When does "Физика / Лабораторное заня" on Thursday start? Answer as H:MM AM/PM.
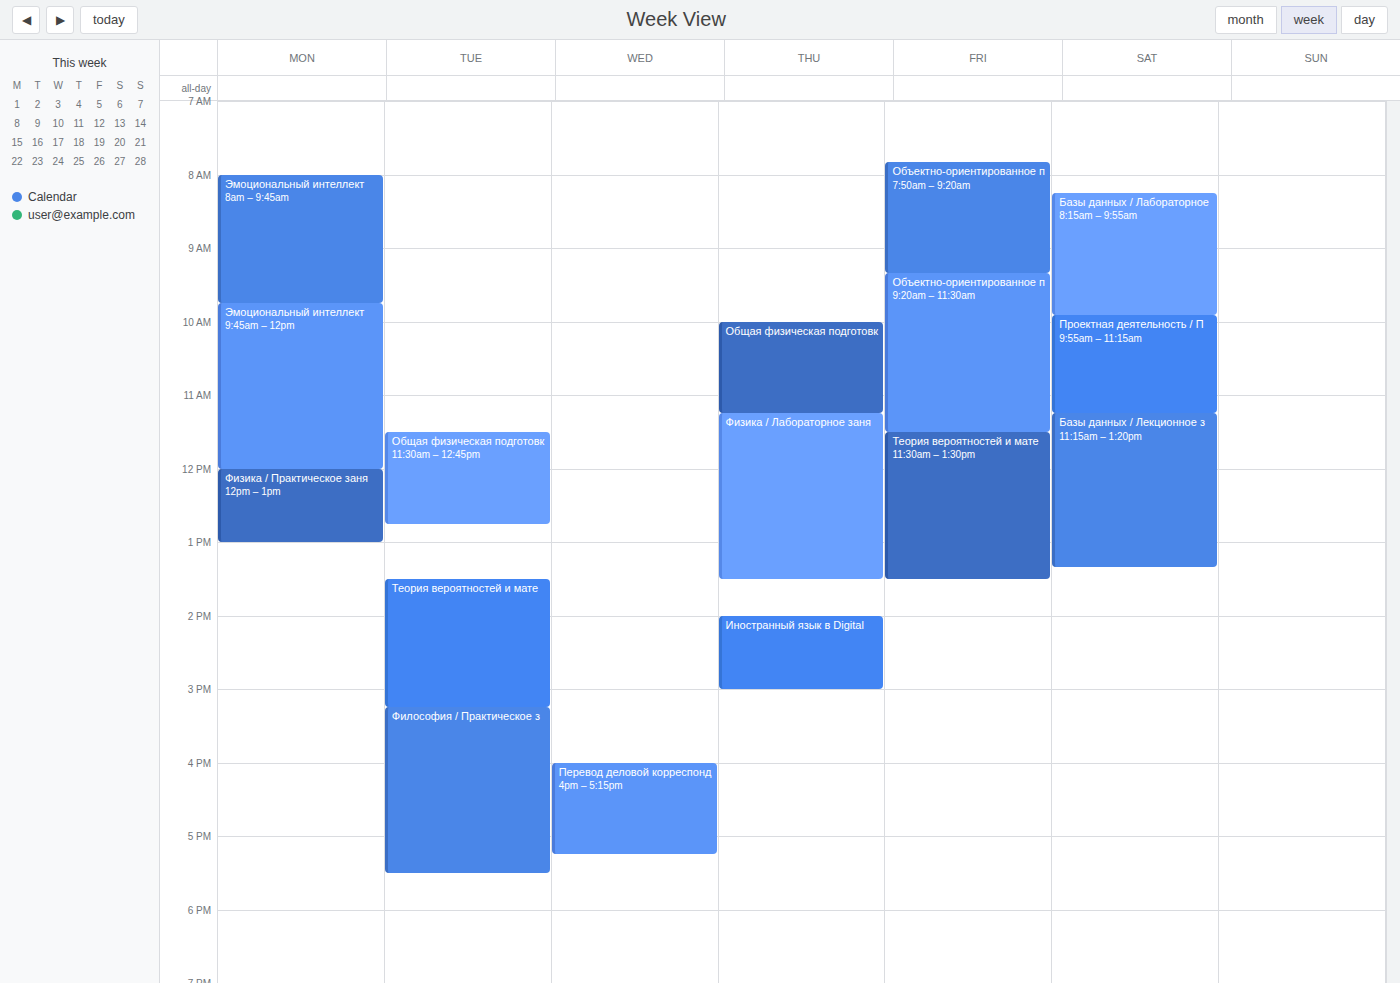
11:15 AM